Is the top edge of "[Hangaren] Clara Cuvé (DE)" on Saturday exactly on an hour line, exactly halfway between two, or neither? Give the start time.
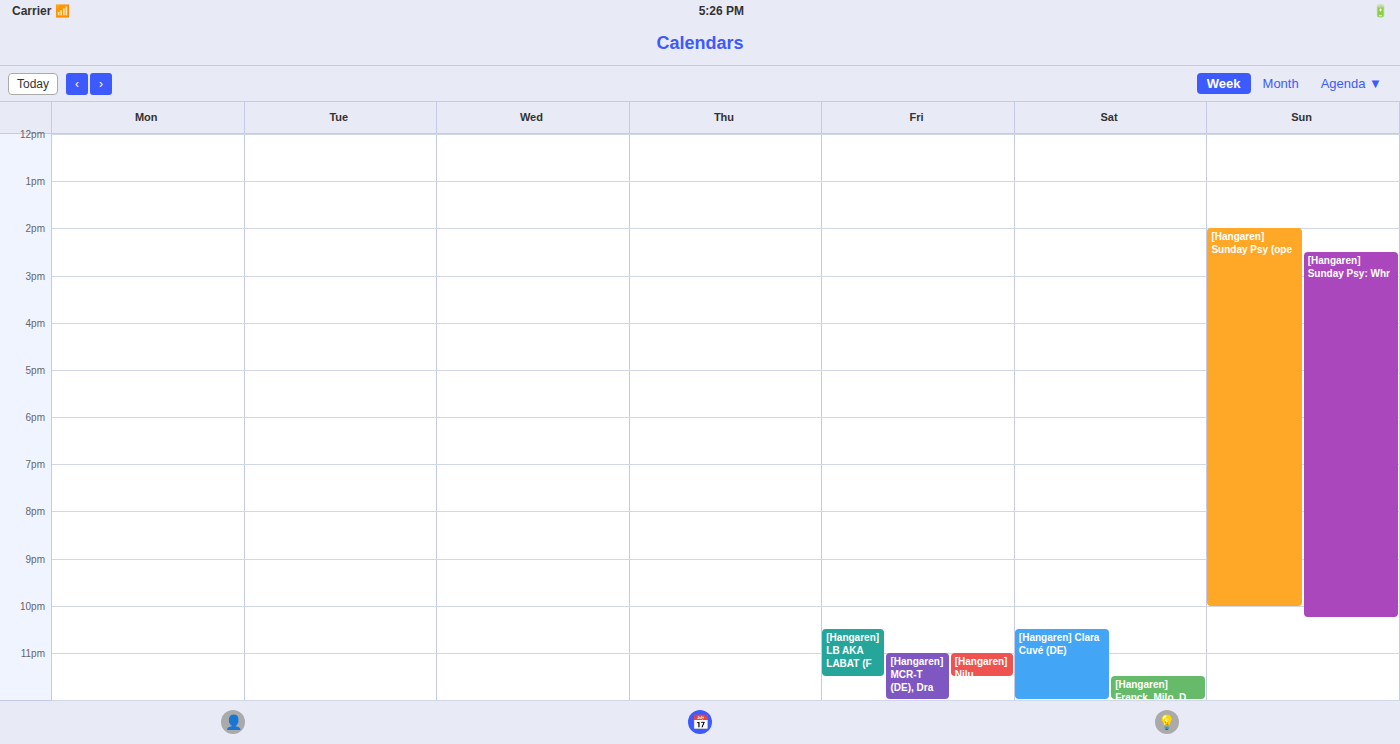
10:30 PM -- halfway between the 10 PM and 11 PM lines.